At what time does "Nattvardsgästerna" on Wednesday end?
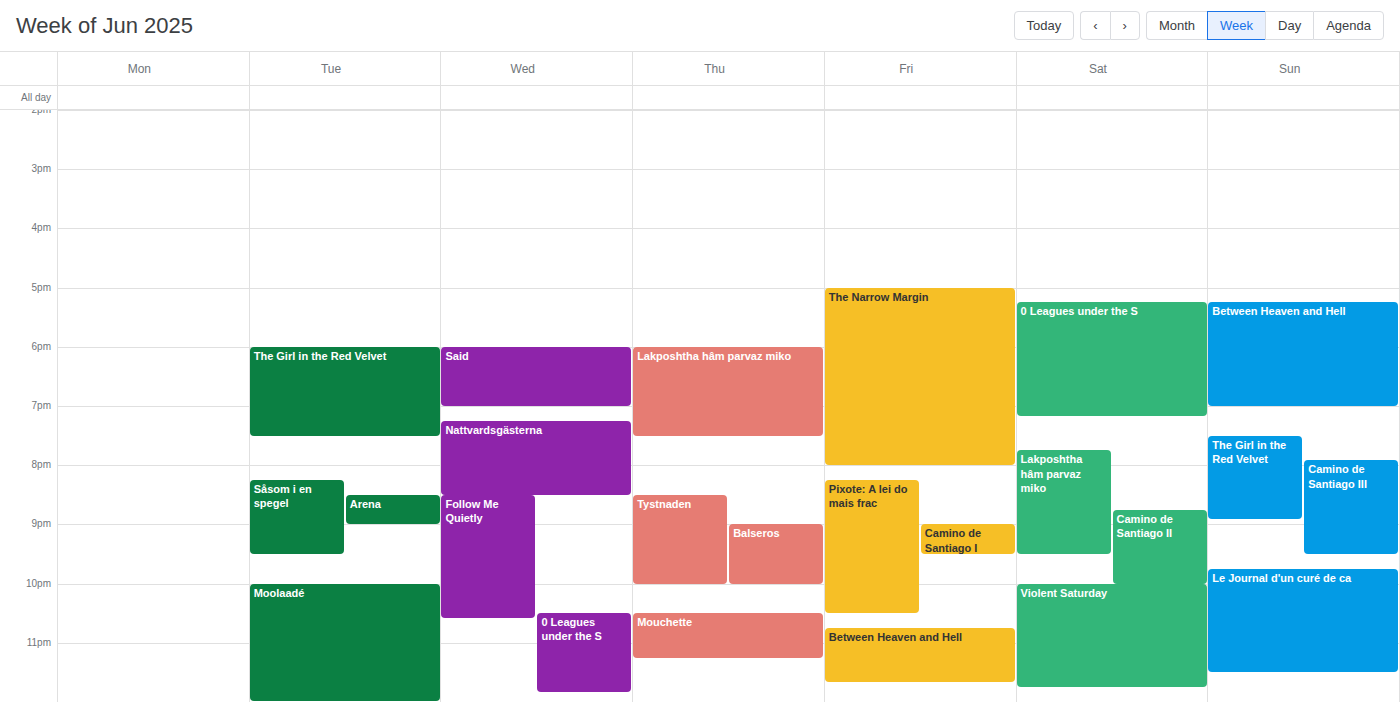
8:30 PM